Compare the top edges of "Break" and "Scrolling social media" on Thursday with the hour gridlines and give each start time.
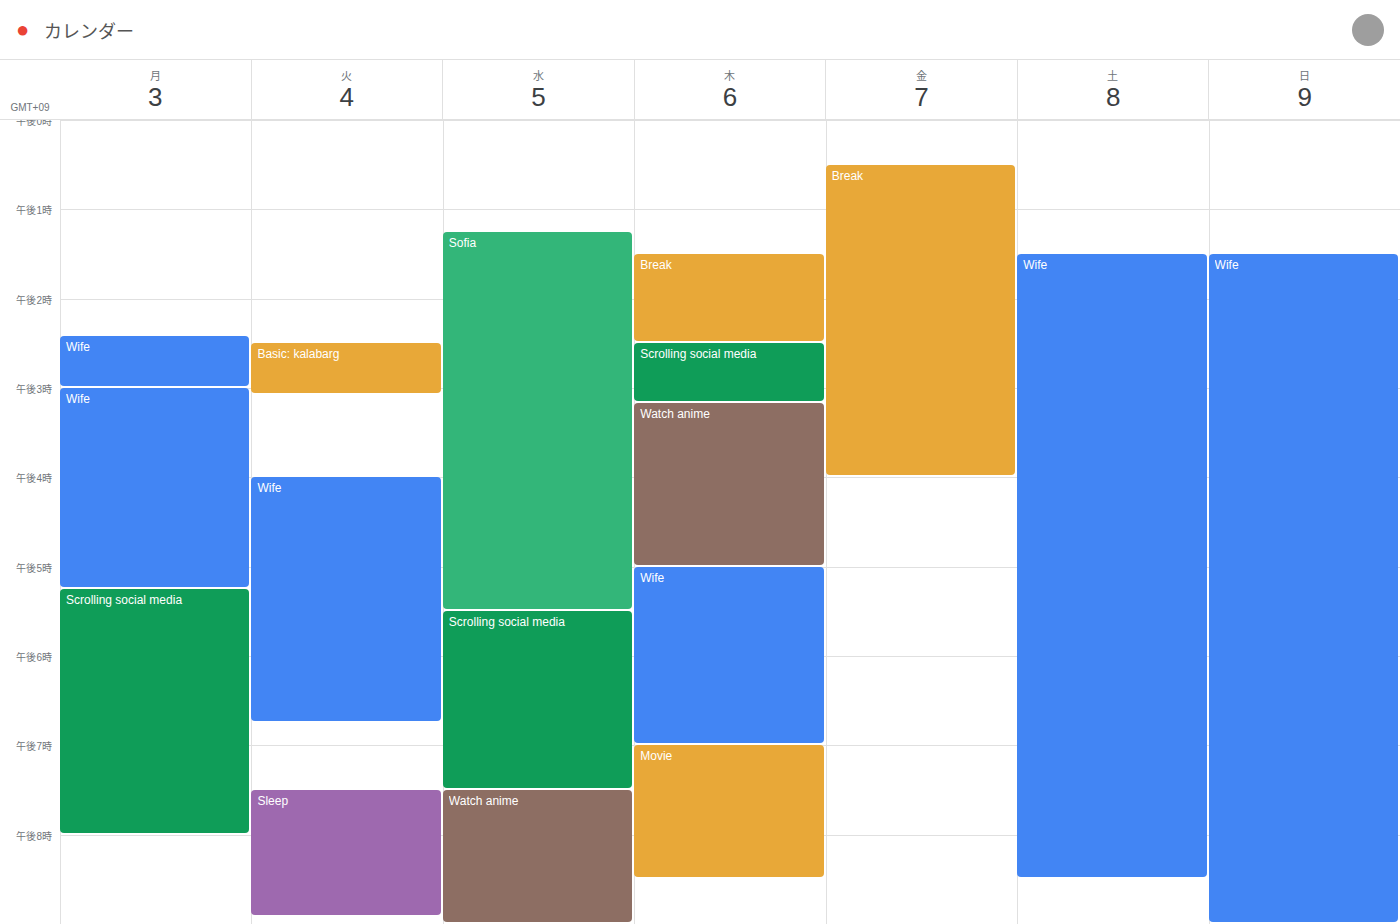
"Break": 1:30 PM, halfway between the 1 PM and 2 PM lines. "Scrolling social media": 2:30 PM, halfway between the 2 PM and 3 PM lines.